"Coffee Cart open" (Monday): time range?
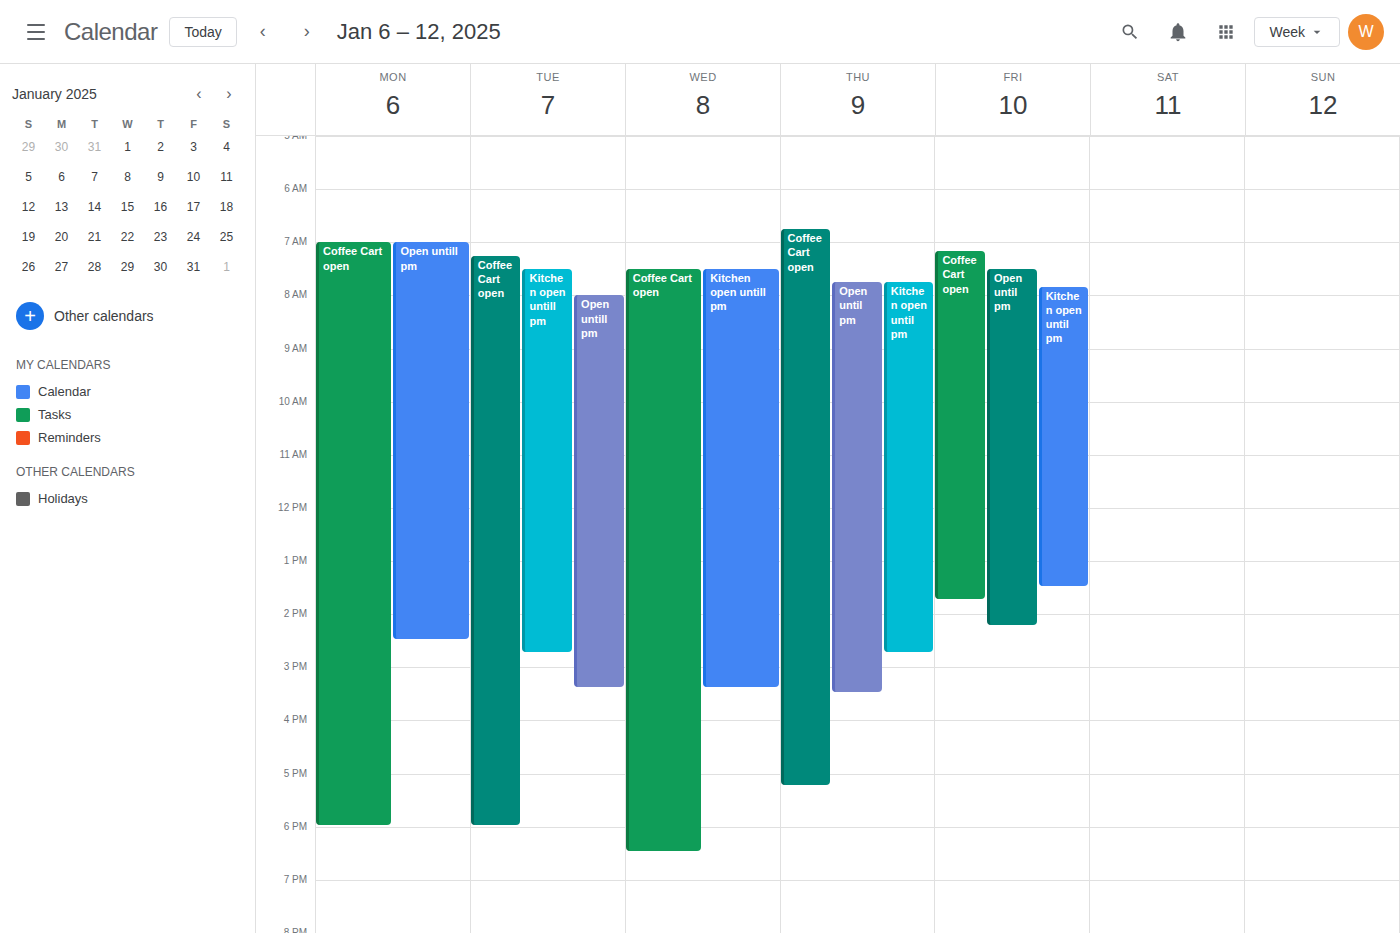
7:00 AM to 6:00 PM